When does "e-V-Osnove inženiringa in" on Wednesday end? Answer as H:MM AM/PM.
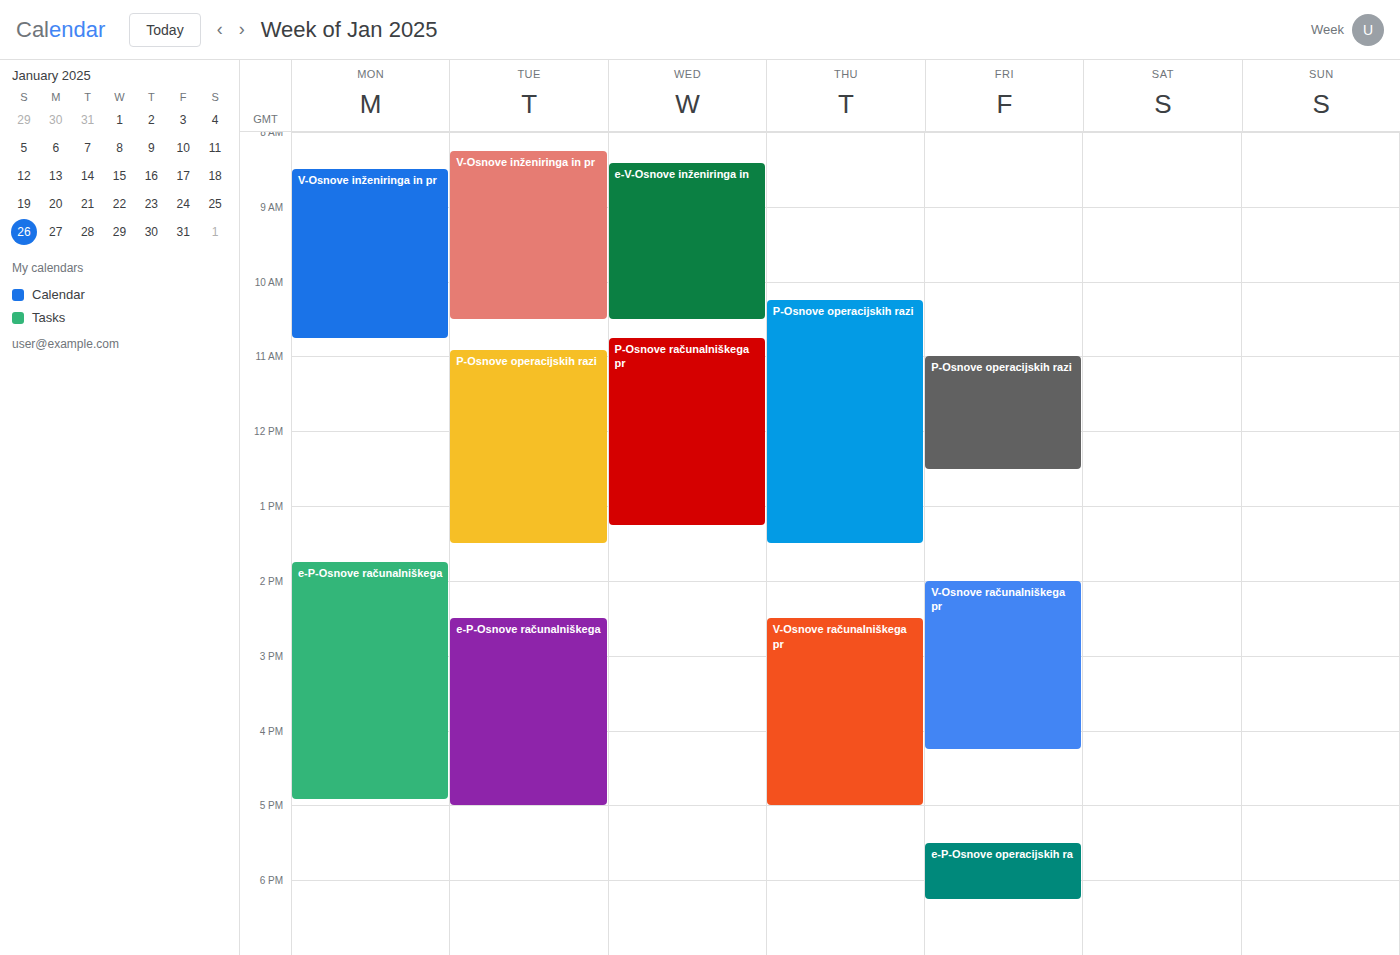
10:30 AM